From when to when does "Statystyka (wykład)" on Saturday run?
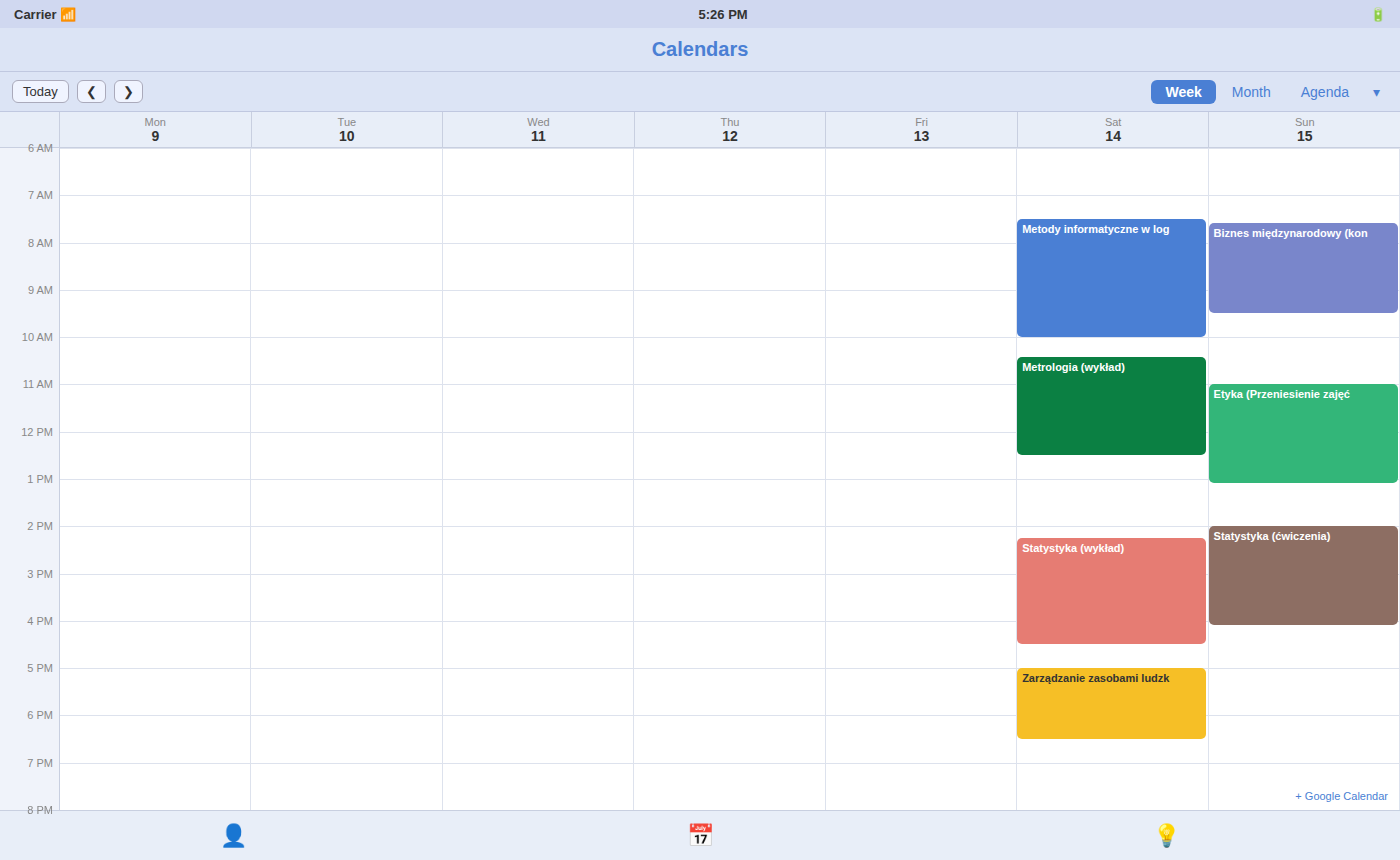
14:15 to 16:30